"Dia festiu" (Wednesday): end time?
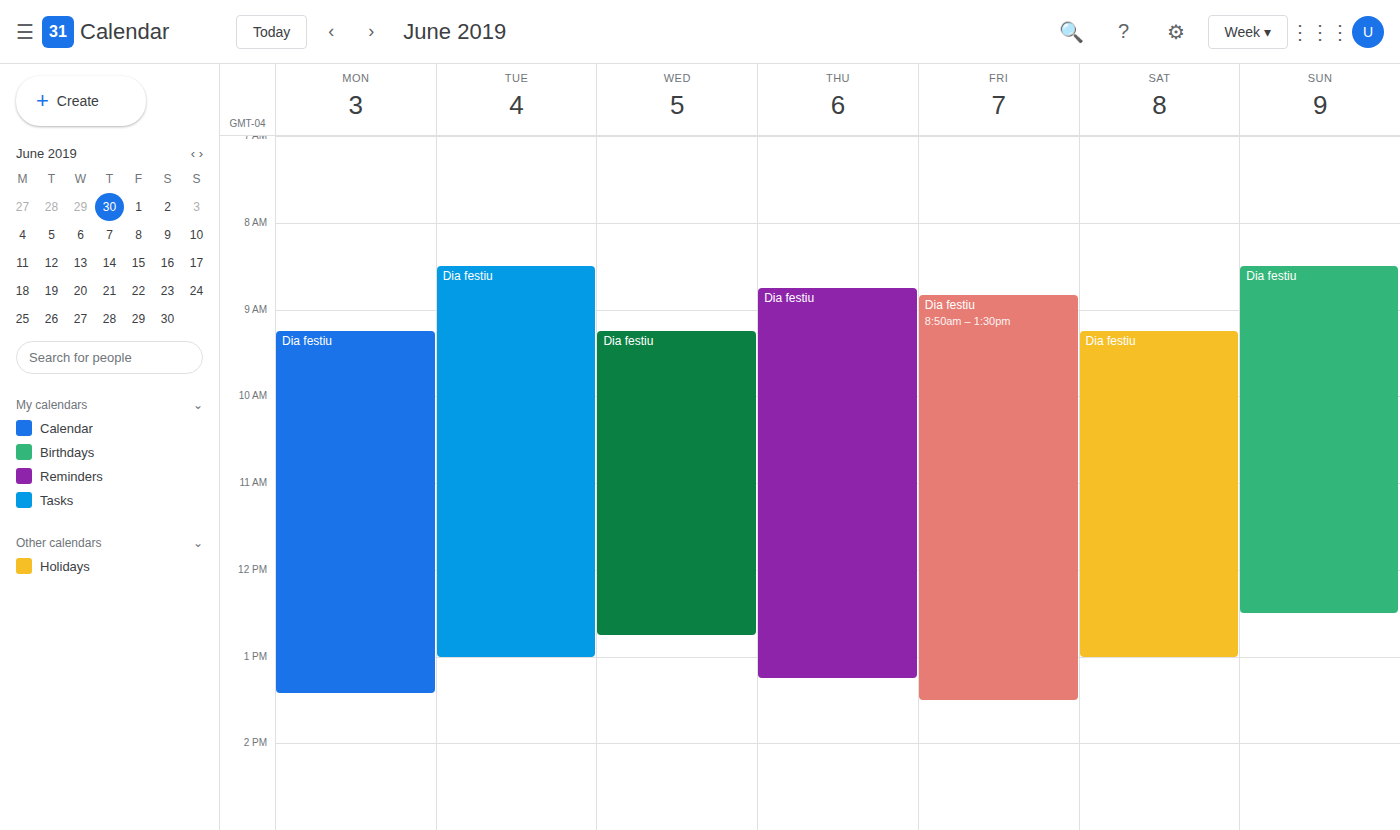
12:45 PM